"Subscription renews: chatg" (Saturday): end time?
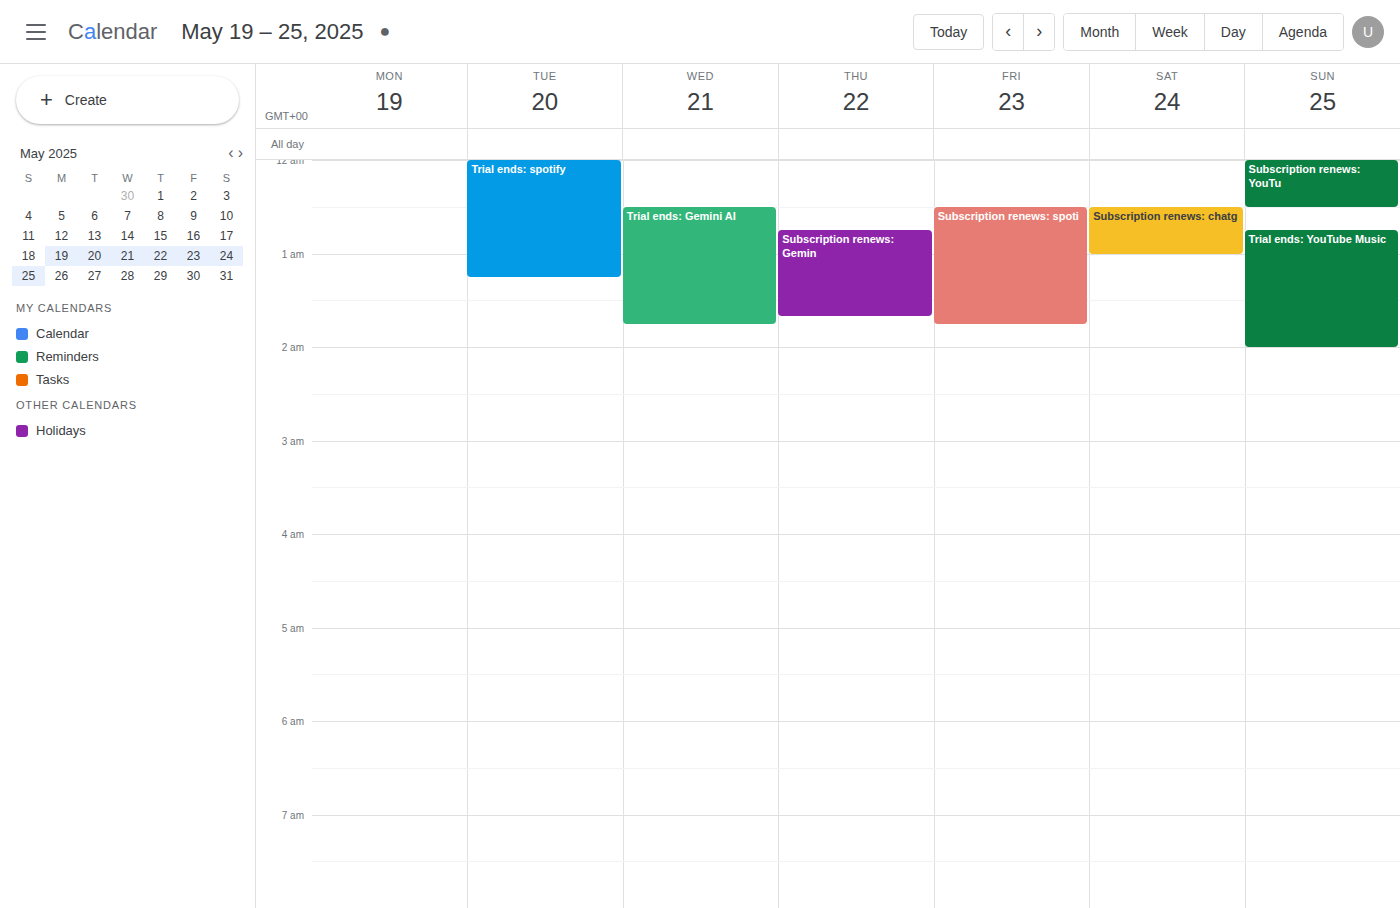
1:00 AM